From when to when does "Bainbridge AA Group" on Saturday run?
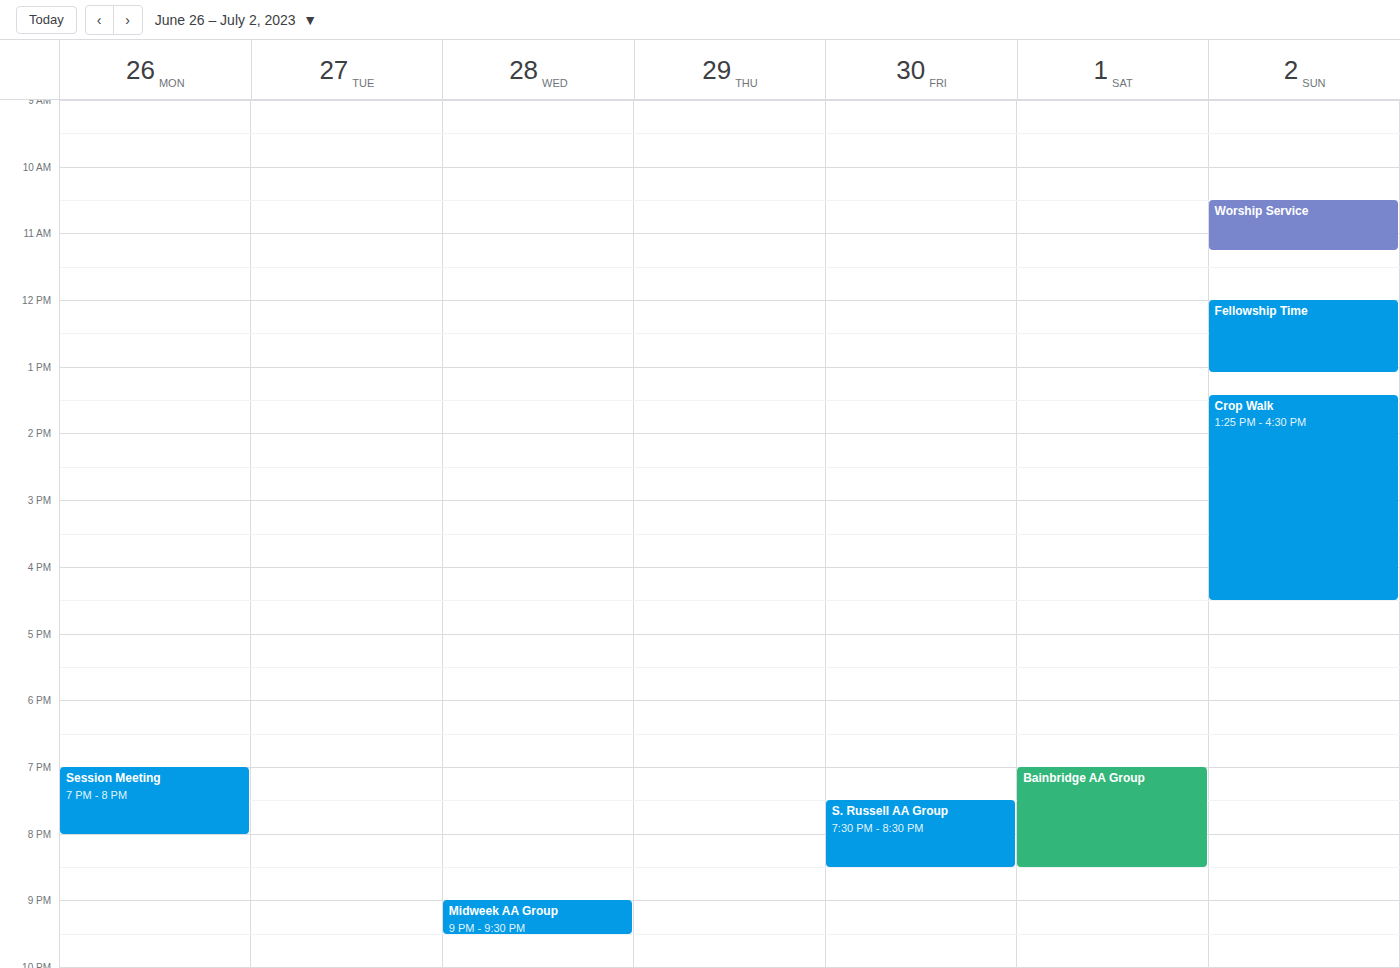
7:00 PM to 8:30 PM